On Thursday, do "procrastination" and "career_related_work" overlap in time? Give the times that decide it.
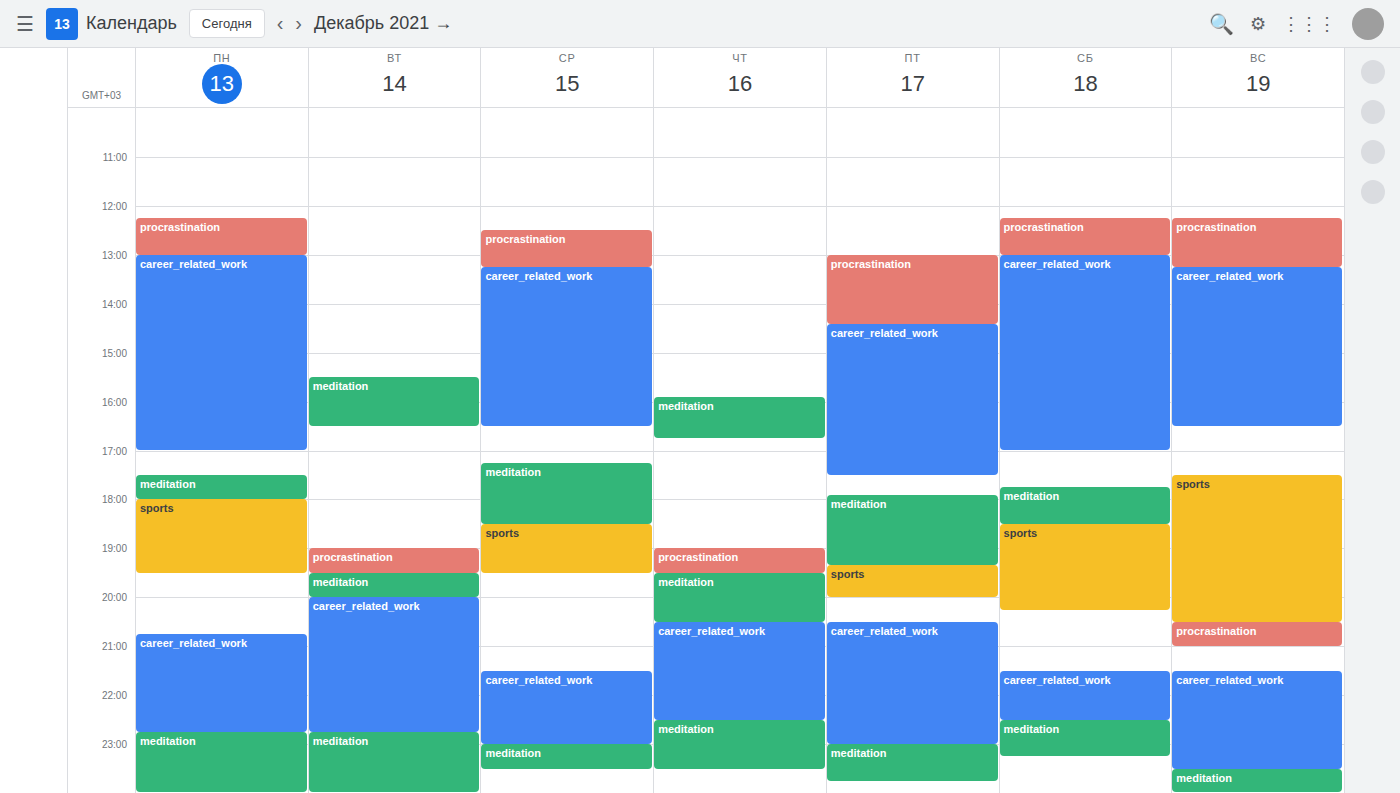
"procrastination" ends at 7:30 PM and "career_related_work" starts at 8:30 PM -- no overlap.